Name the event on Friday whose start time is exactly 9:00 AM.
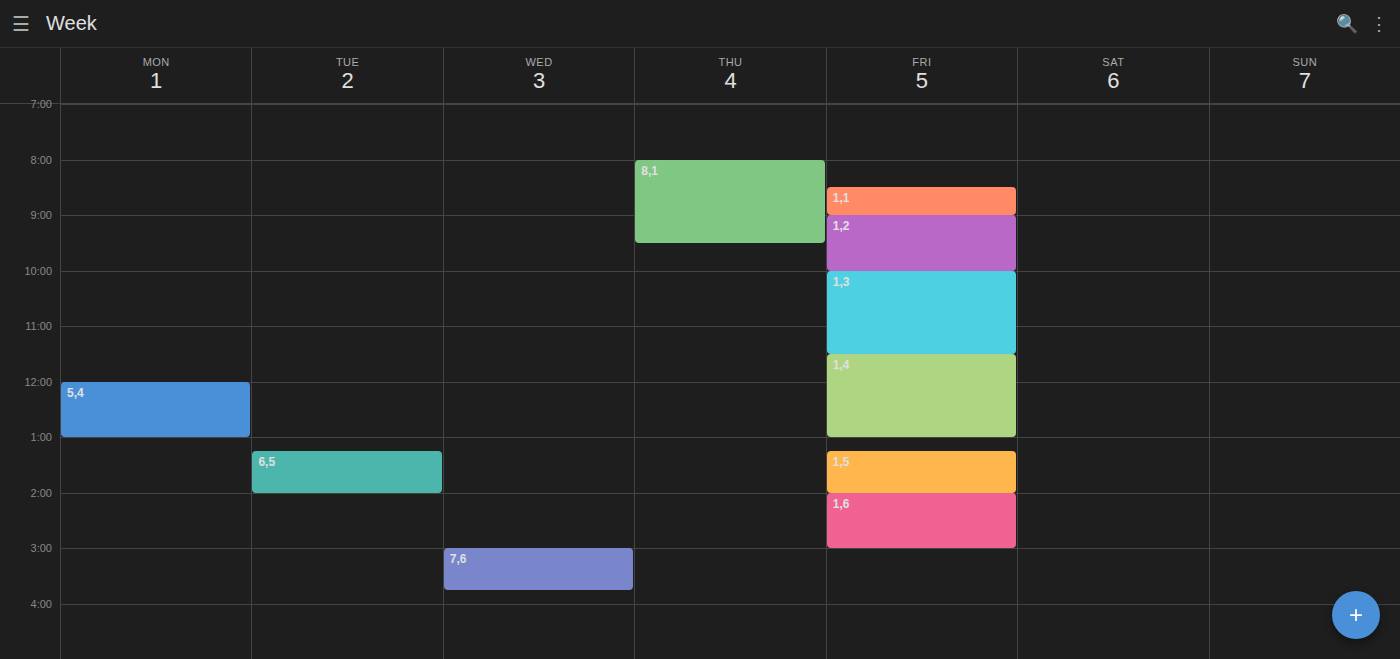
"1,2"